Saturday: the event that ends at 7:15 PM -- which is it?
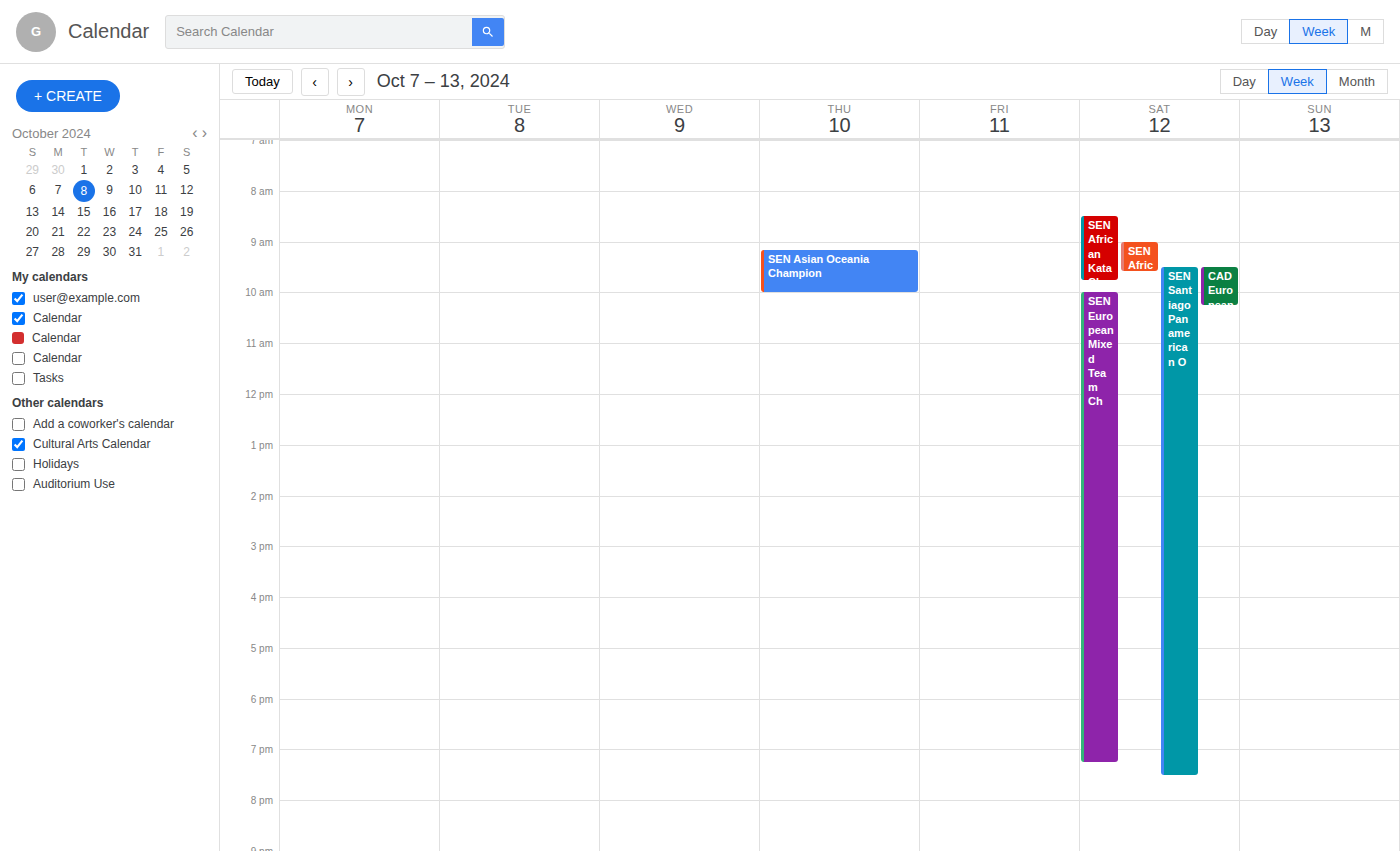
"SEN European Mixed Team Ch"